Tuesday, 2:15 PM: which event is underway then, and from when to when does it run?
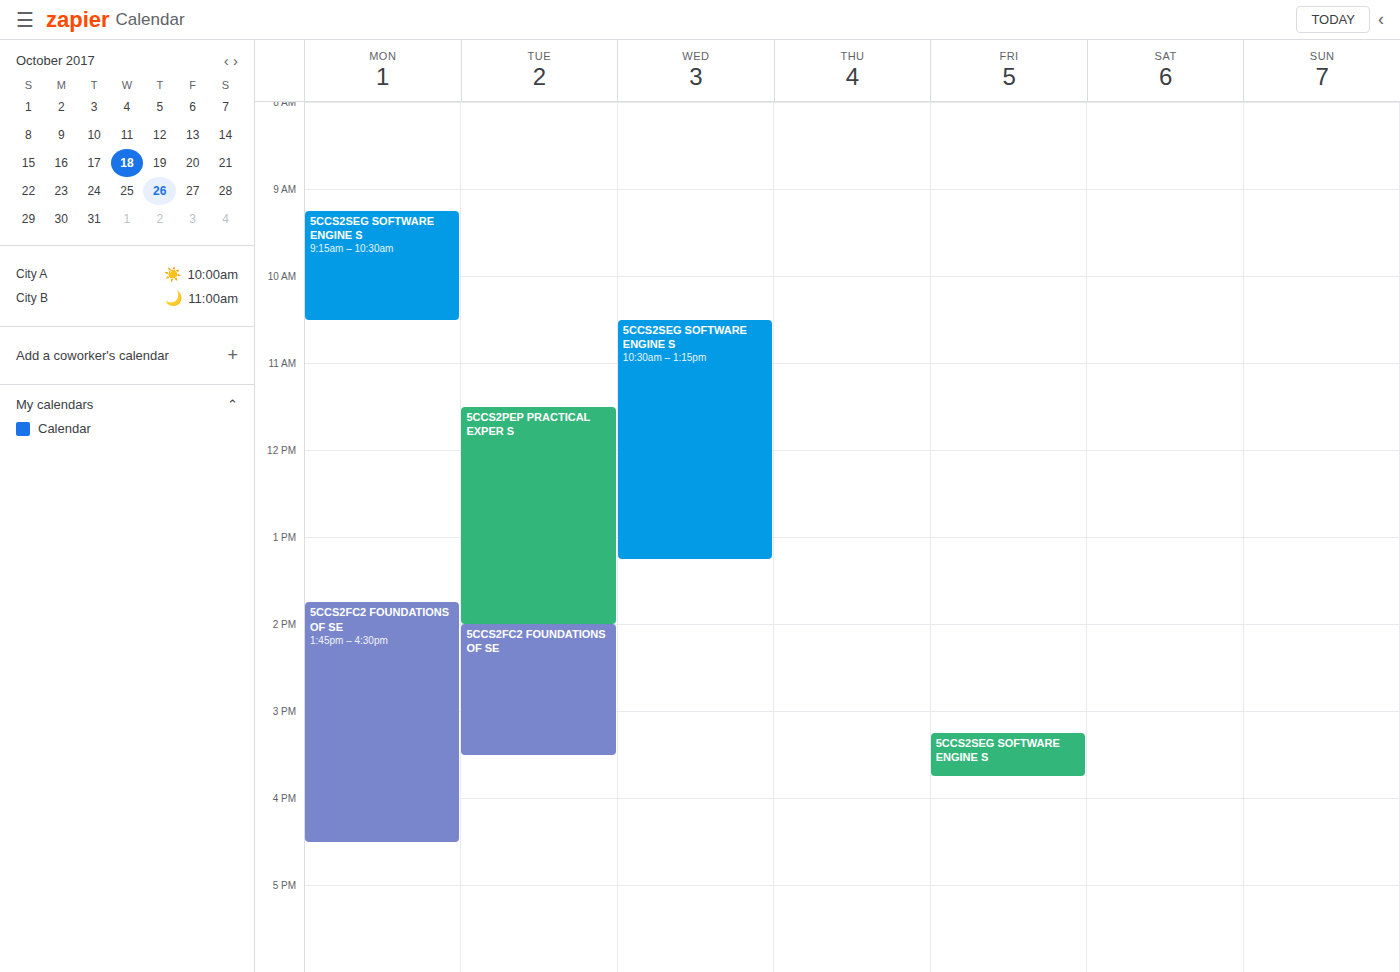
"5CCS2FC2 FOUNDATIONS OF SE", 2:00 PM to 3:30 PM